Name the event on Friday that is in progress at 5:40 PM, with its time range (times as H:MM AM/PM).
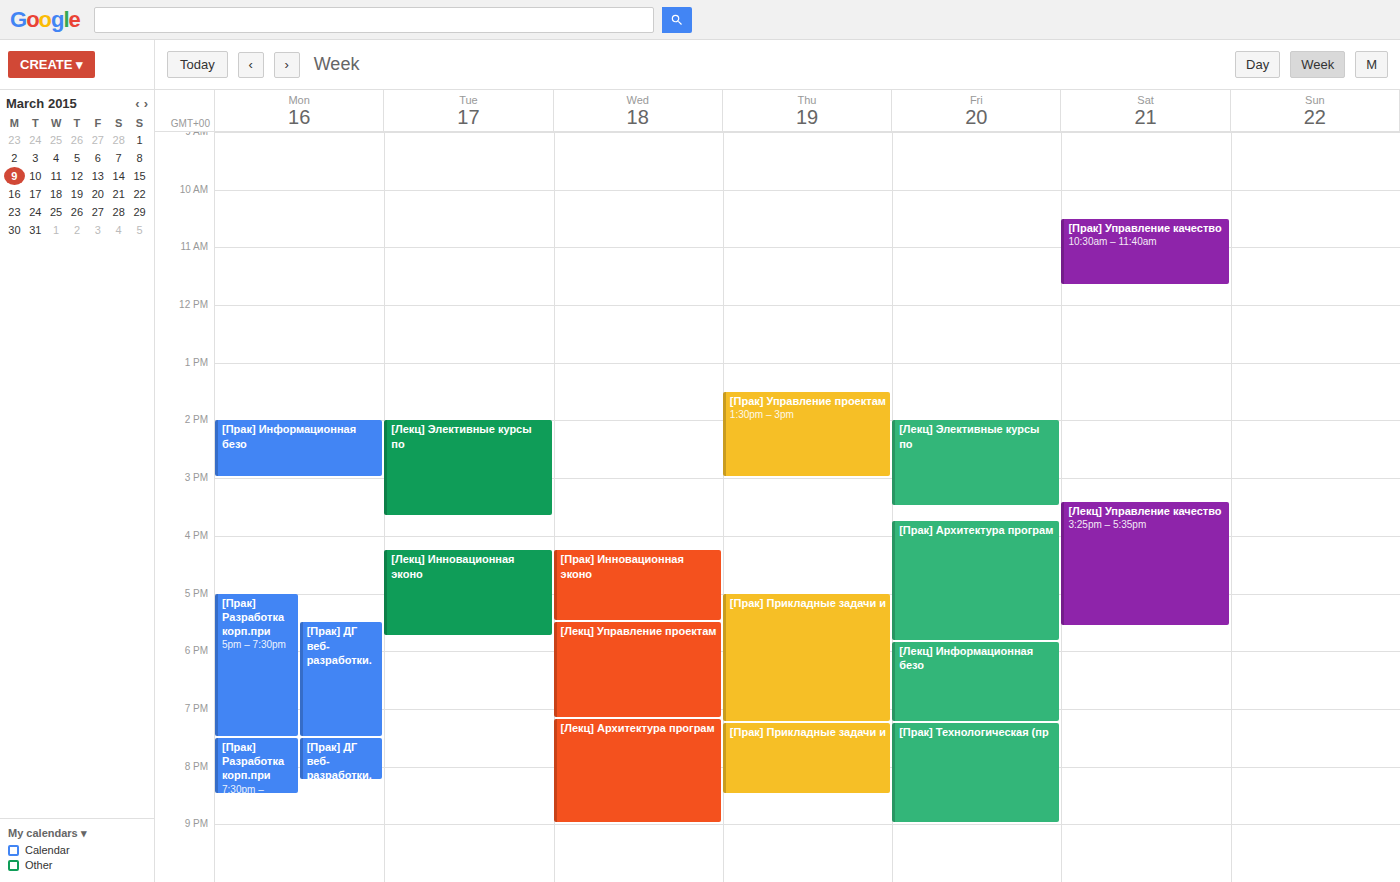
"[Прак] Архитектура програм", 3:45 PM to 5:50 PM